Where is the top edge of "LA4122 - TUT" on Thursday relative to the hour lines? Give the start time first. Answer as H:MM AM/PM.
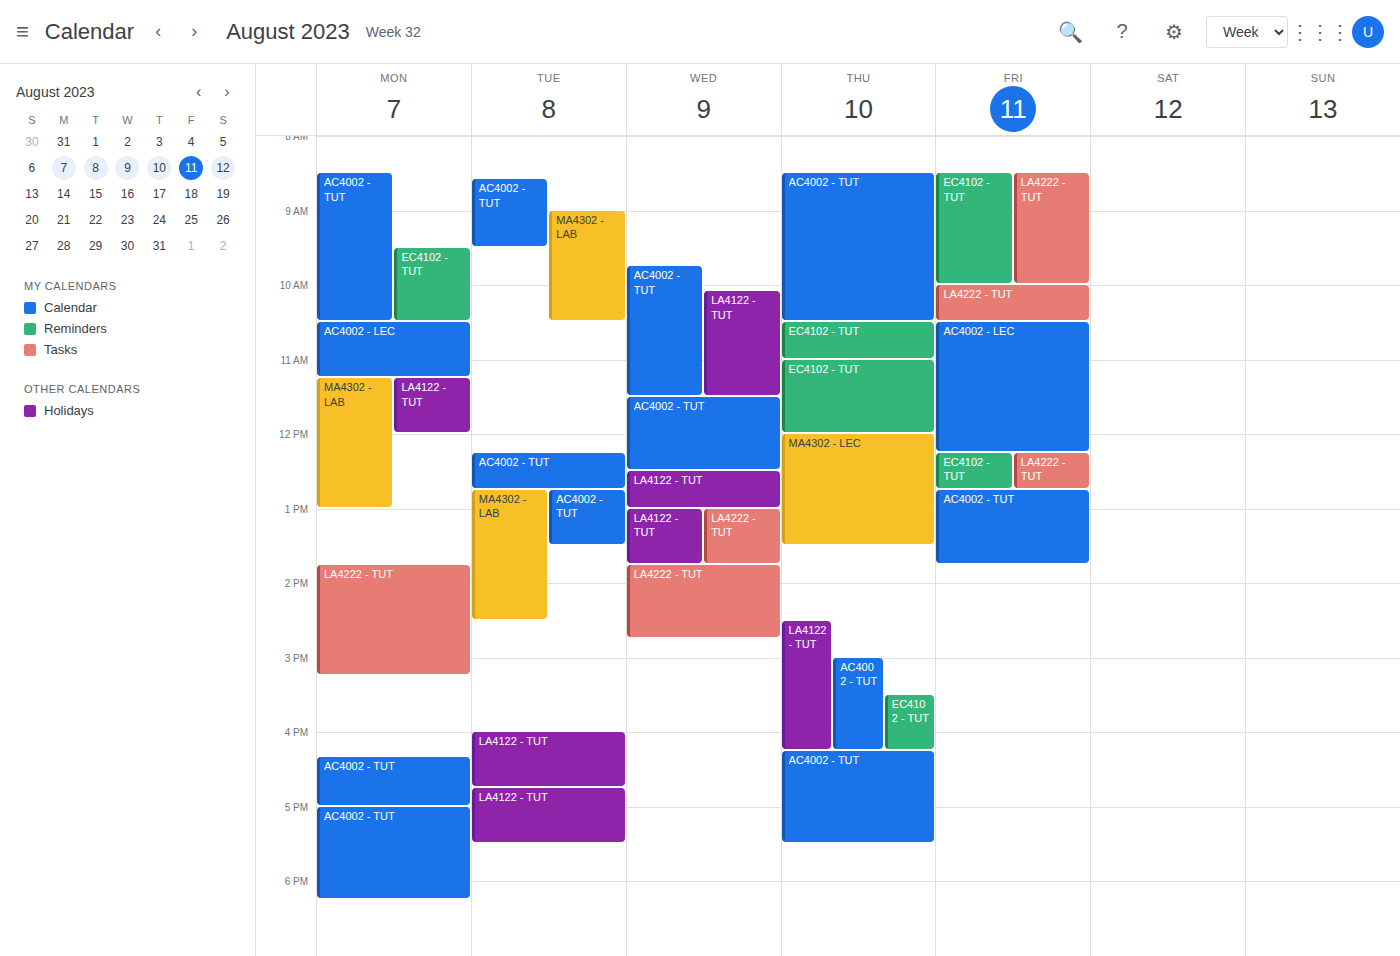
2:30 PM -- halfway between the 2 PM and 3 PM lines.